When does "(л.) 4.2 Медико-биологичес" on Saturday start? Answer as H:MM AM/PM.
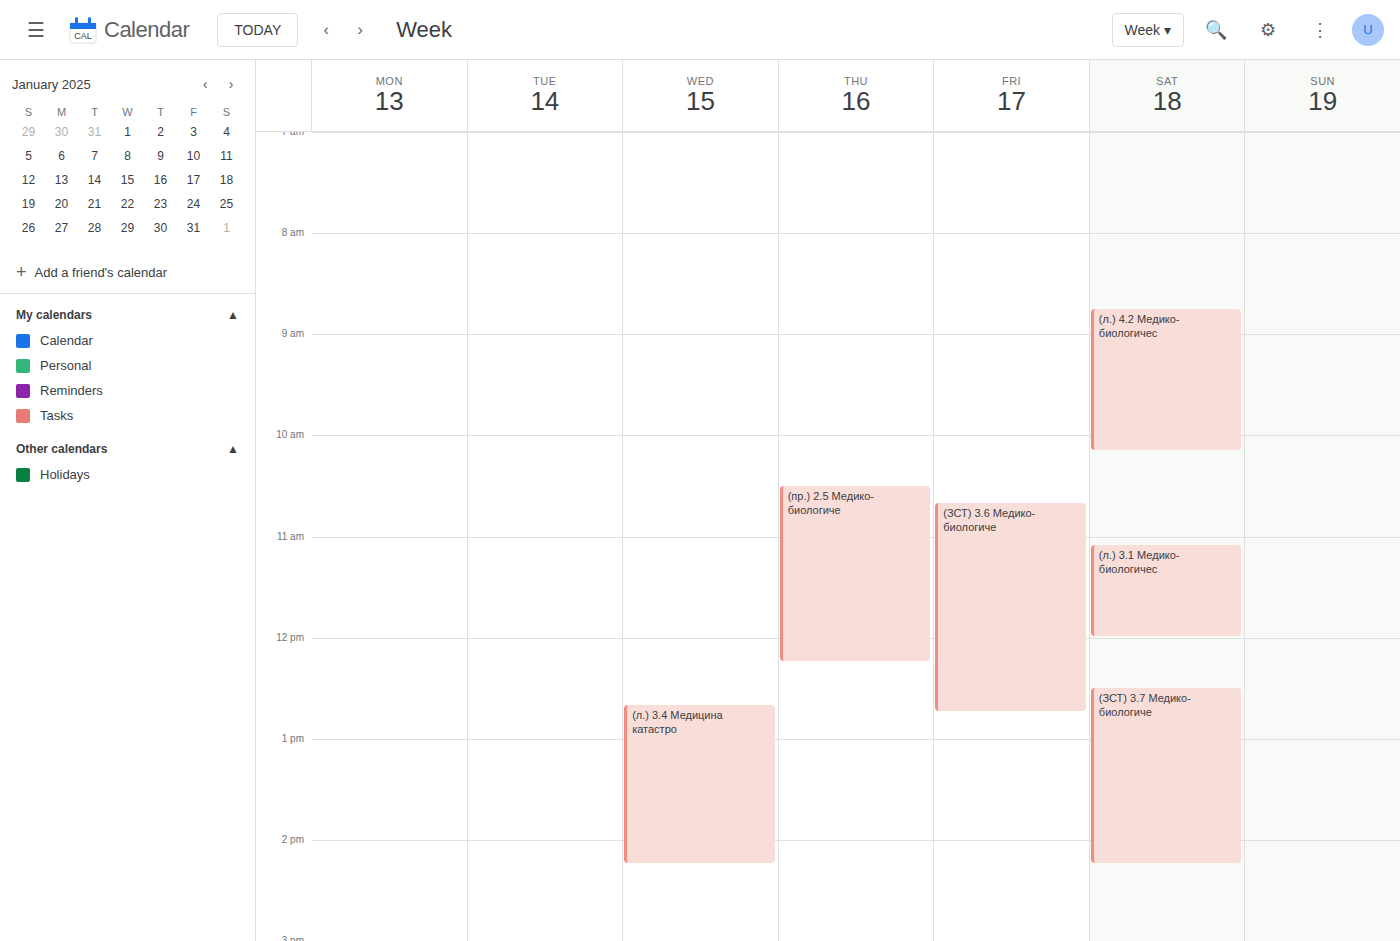
8:45 AM